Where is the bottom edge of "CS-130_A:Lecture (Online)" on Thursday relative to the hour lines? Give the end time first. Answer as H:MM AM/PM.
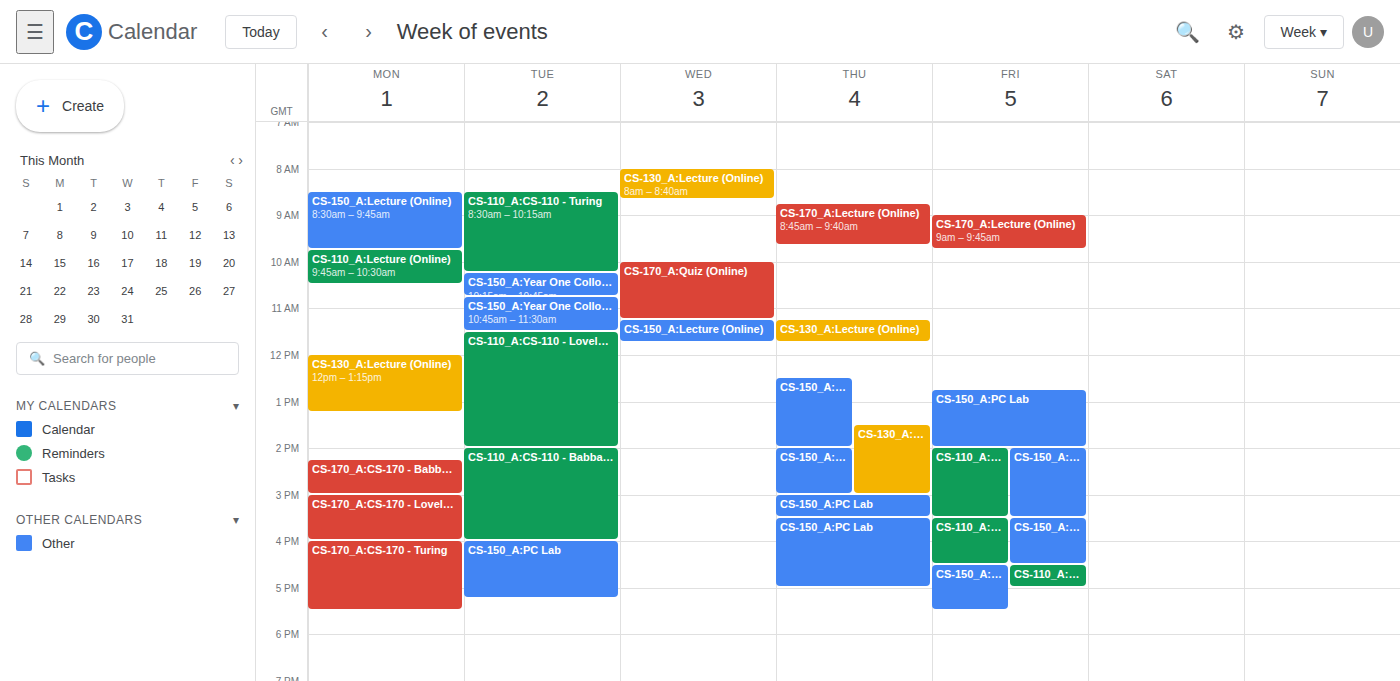
11:45 AM -- neither: three quarters of the way from the 11 AM line to the 12 PM line.